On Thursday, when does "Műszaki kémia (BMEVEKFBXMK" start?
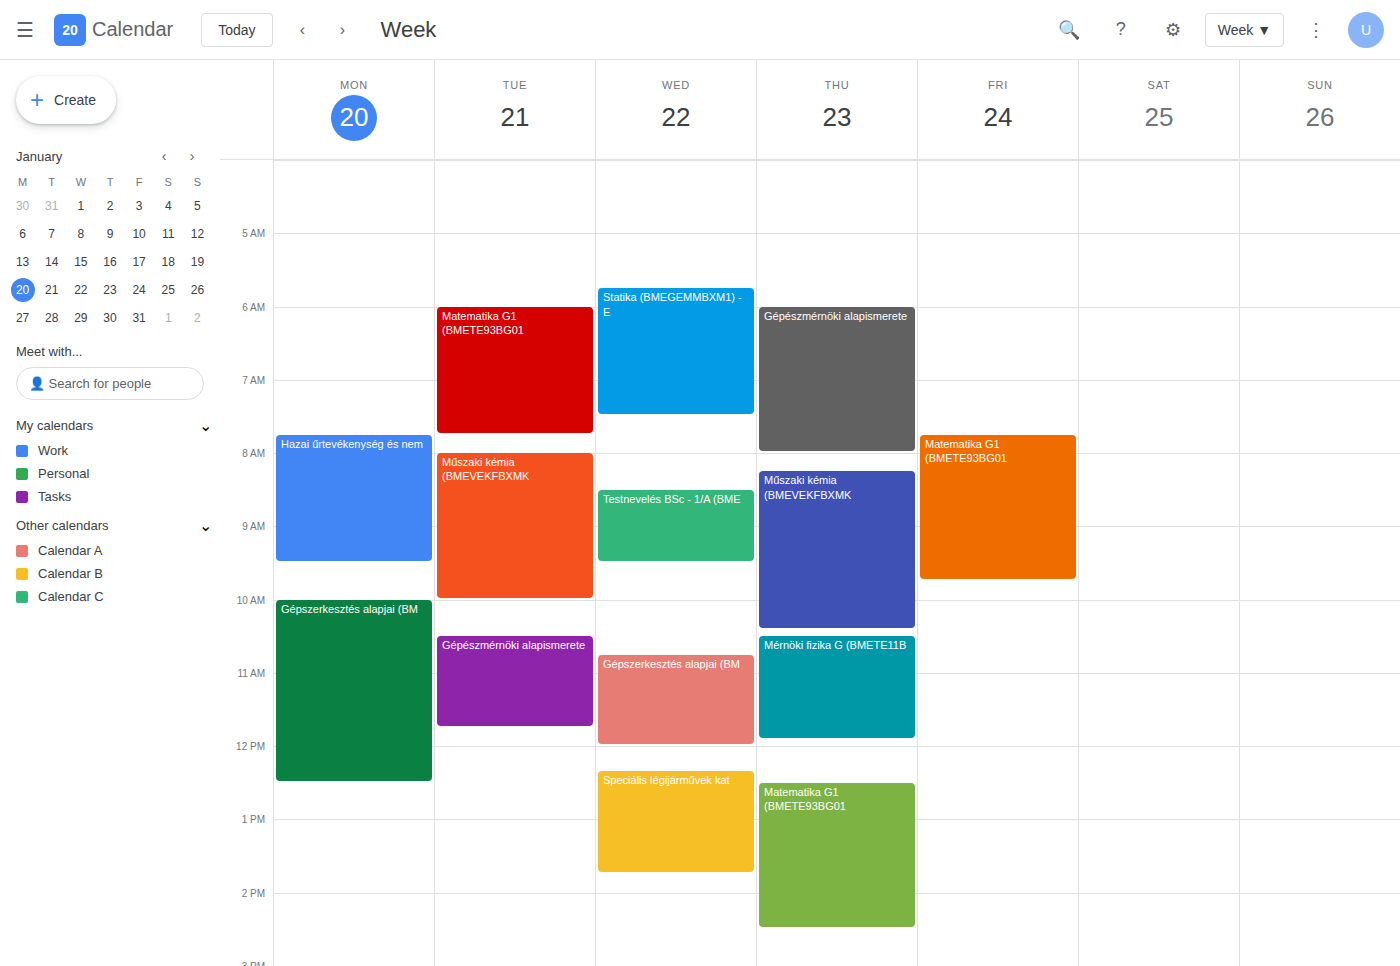
8:15 AM